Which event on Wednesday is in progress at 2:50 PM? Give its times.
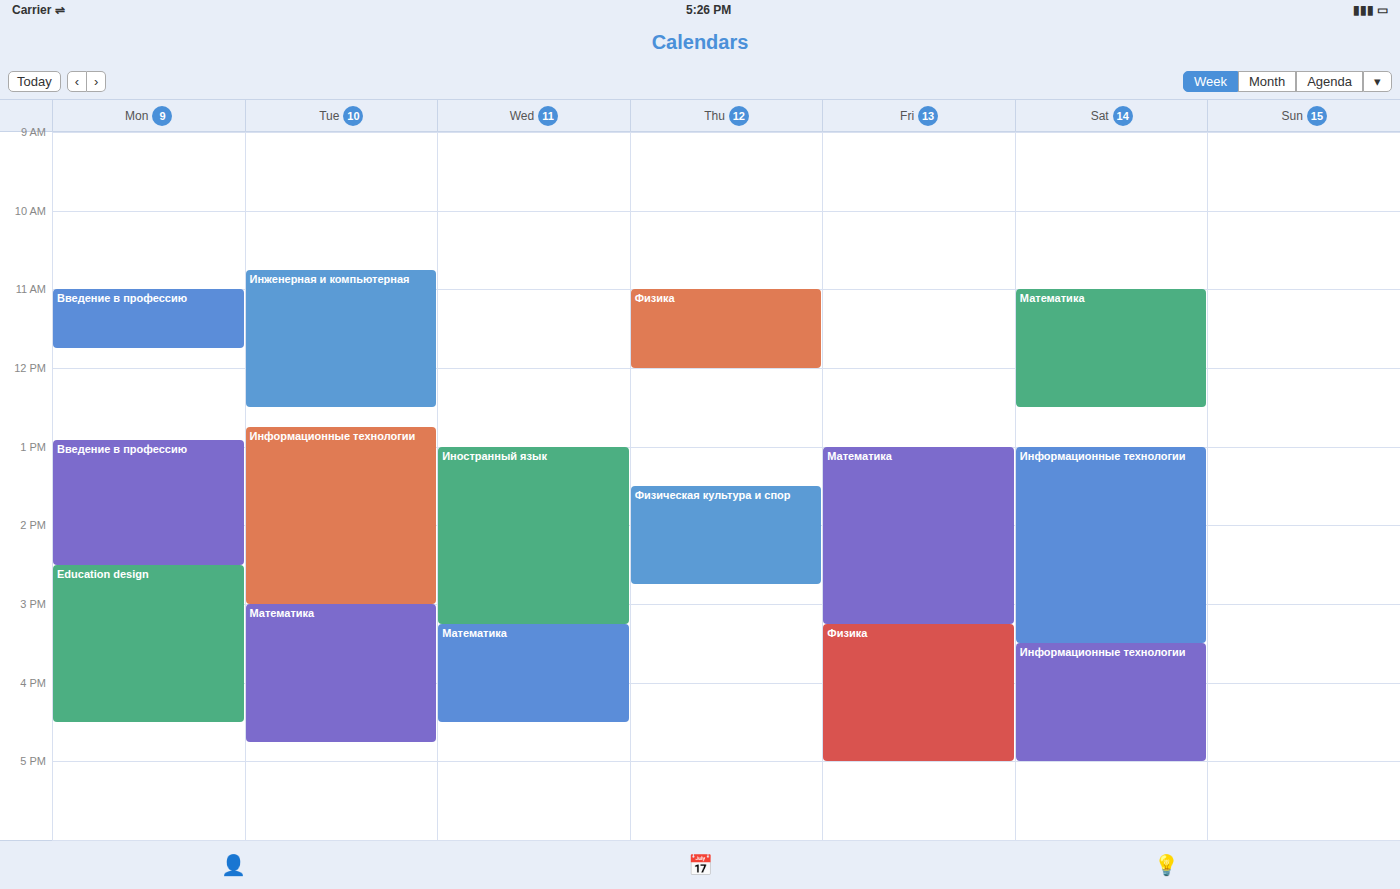
"Иностранный язык", 1:00 PM to 3:15 PM